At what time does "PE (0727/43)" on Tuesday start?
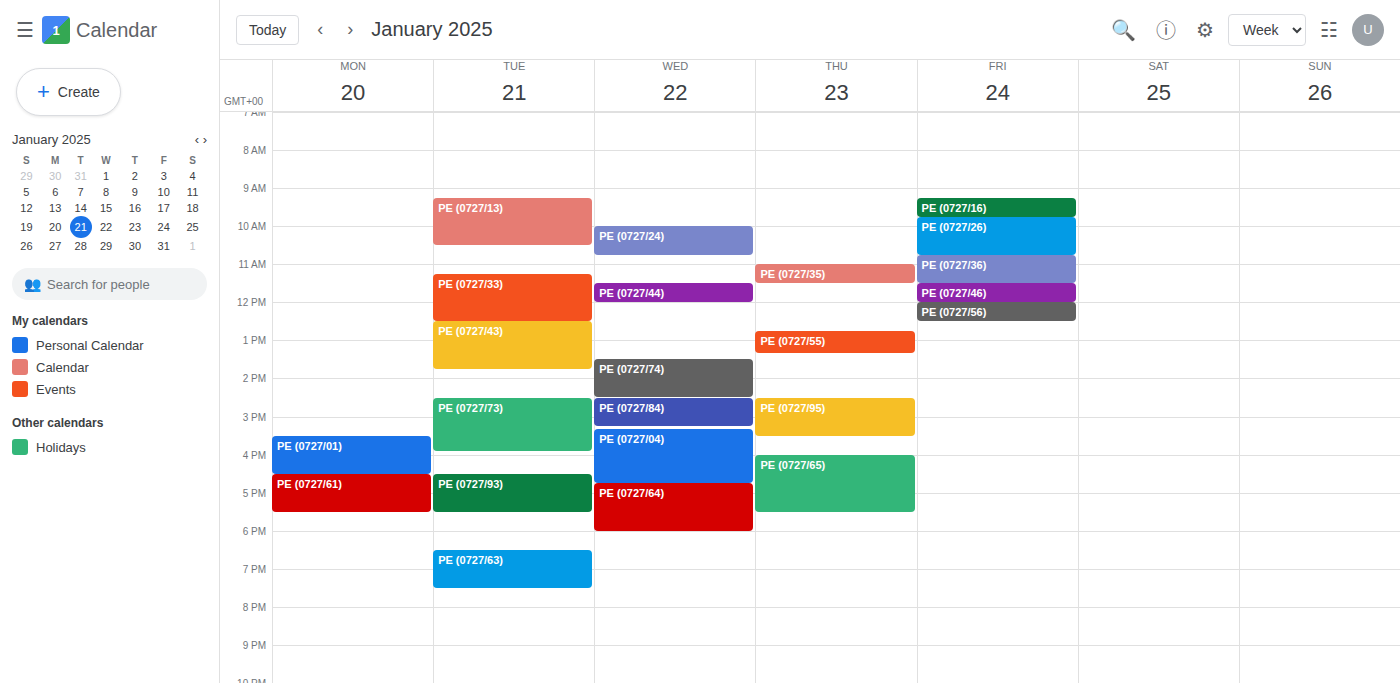
12:30 PM